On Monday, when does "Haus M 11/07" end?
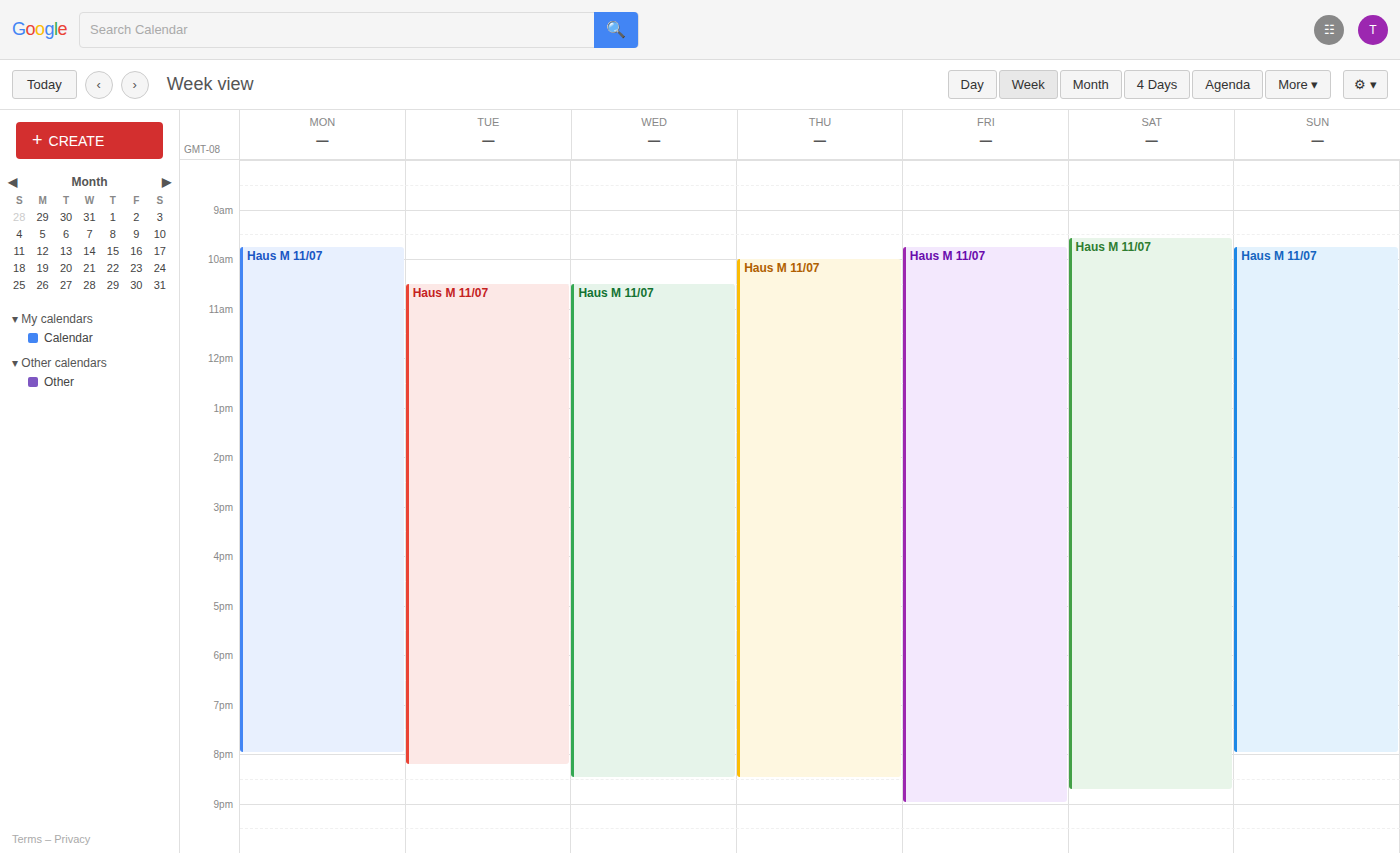
8:00 PM